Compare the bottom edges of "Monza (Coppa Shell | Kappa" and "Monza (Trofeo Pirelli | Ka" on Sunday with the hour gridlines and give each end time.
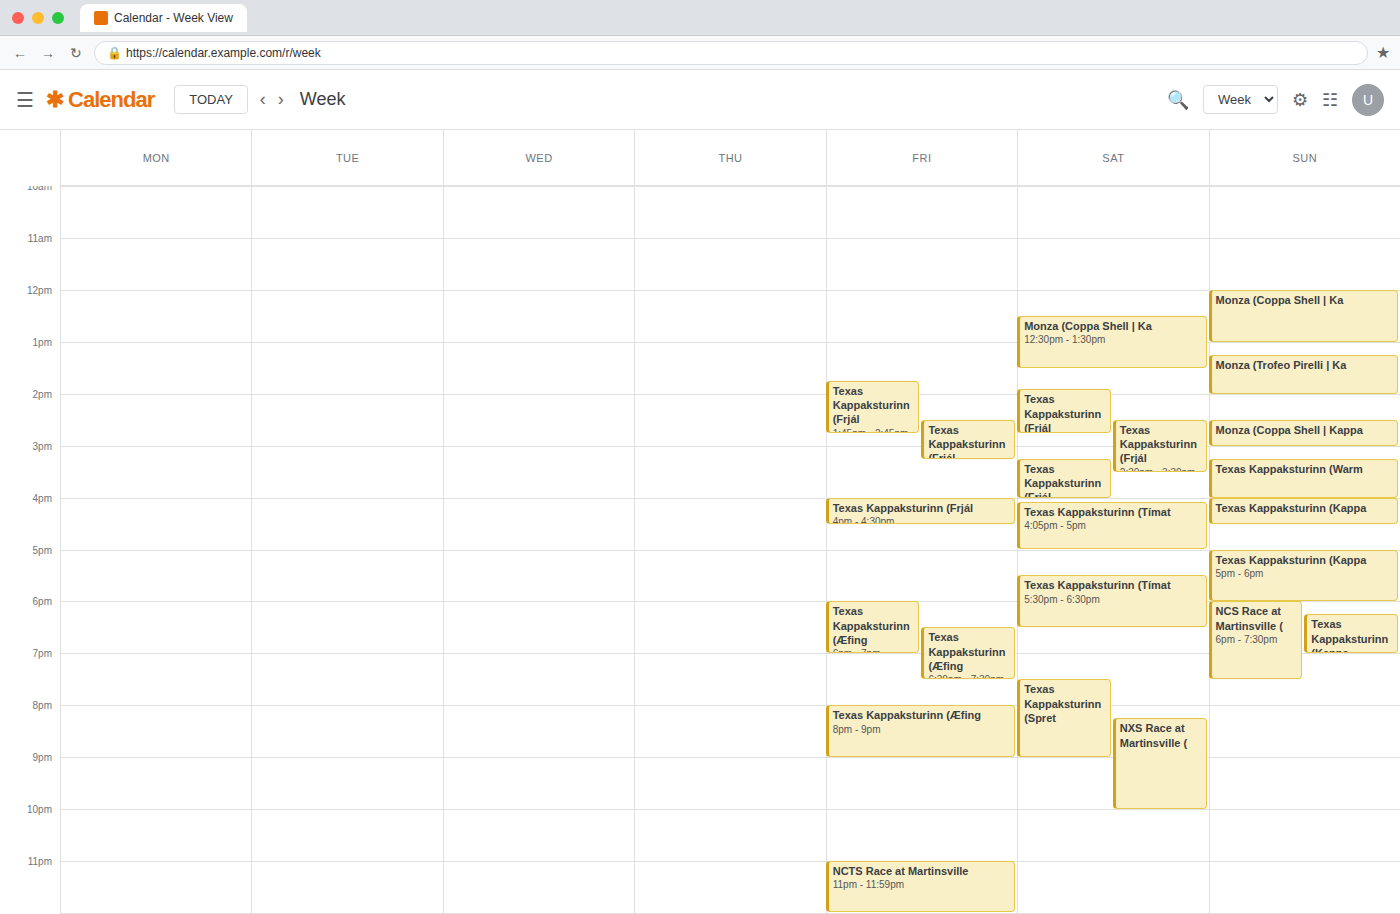
"Monza (Coppa Shell | Kappa": 3:00 PM, exactly on the 3 PM line. "Monza (Trofeo Pirelli | Ka": 2:00 PM, exactly on the 2 PM line.